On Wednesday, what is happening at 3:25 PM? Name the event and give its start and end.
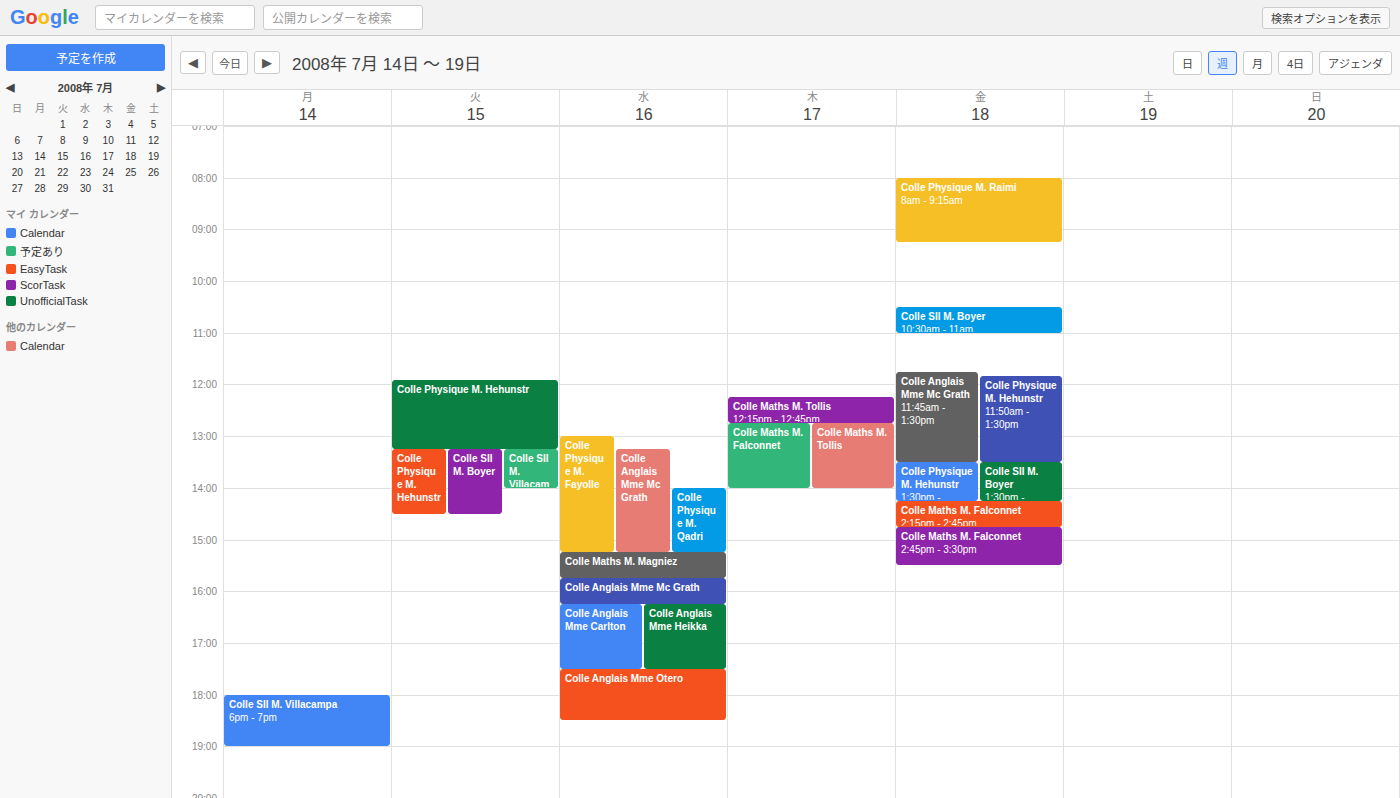
"Colle Maths M. Magniez", 3:15 PM to 3:45 PM